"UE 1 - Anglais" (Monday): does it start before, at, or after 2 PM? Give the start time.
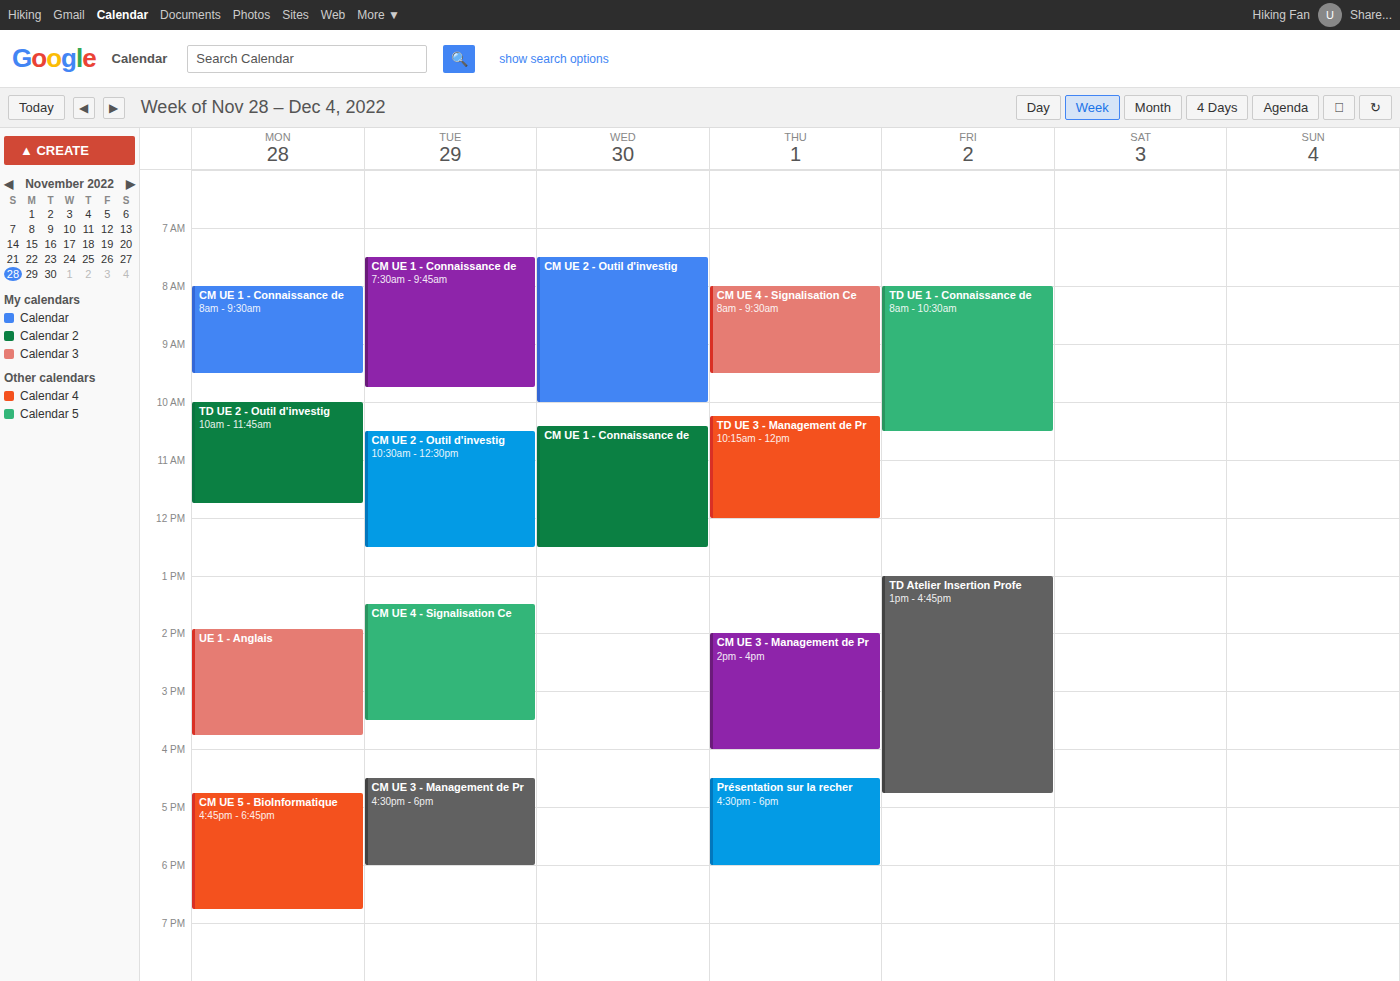
1:55 PM -- before 2 PM, 5 minutes above the 2 PM line.